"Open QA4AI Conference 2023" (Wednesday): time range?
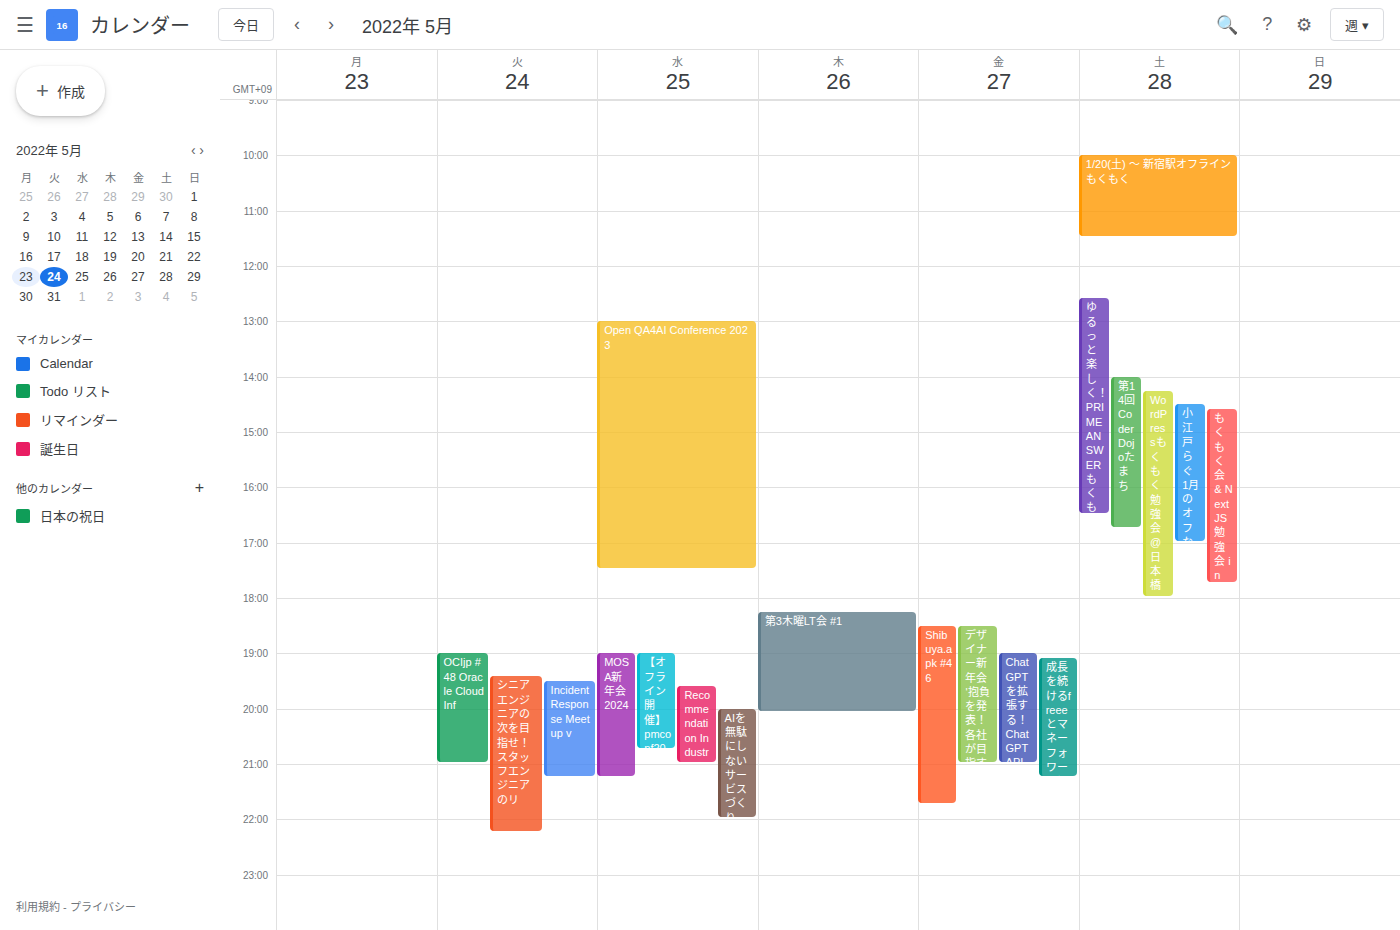
1:00 PM to 5:30 PM